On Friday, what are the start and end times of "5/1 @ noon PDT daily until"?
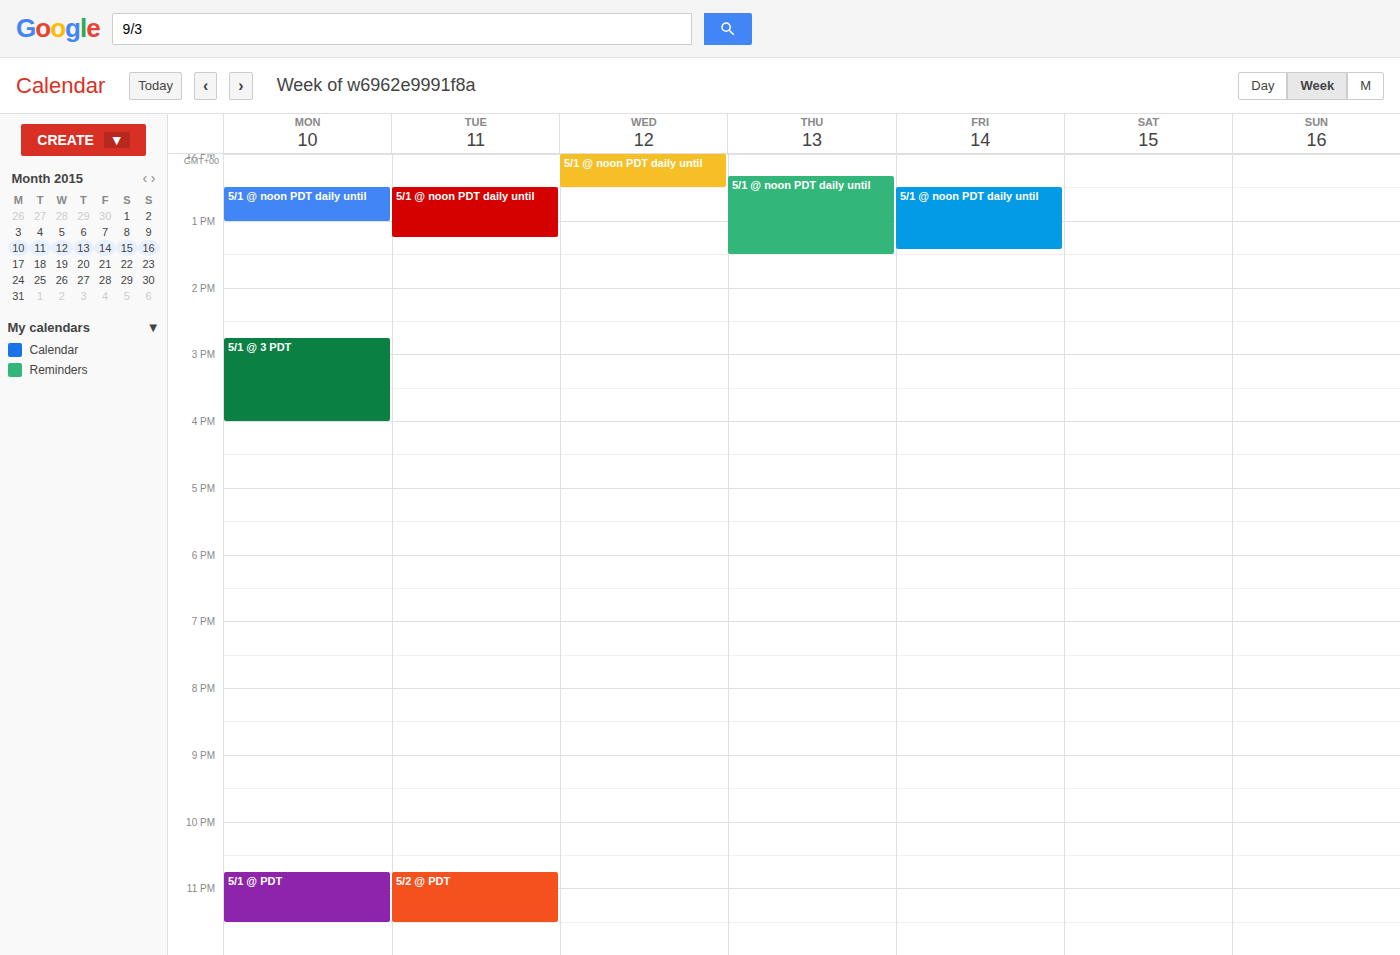
12:30 PM to 1:25 PM